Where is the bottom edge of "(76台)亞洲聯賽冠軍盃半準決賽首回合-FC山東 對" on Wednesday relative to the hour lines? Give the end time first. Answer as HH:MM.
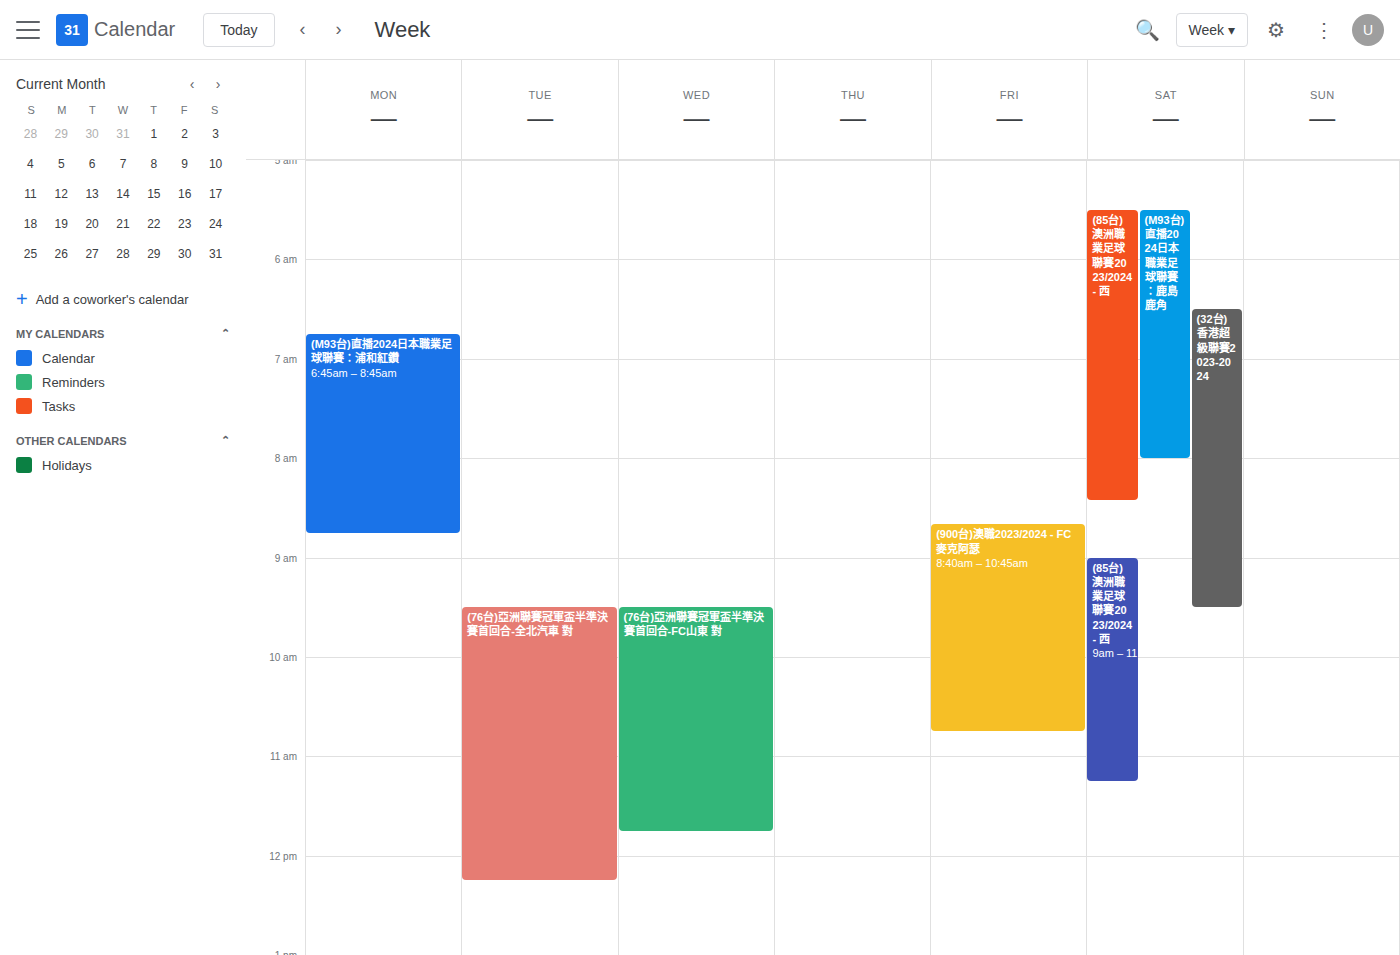
11:45 -- neither: three quarters of the way from the 11:00 line to the 12:00 line.